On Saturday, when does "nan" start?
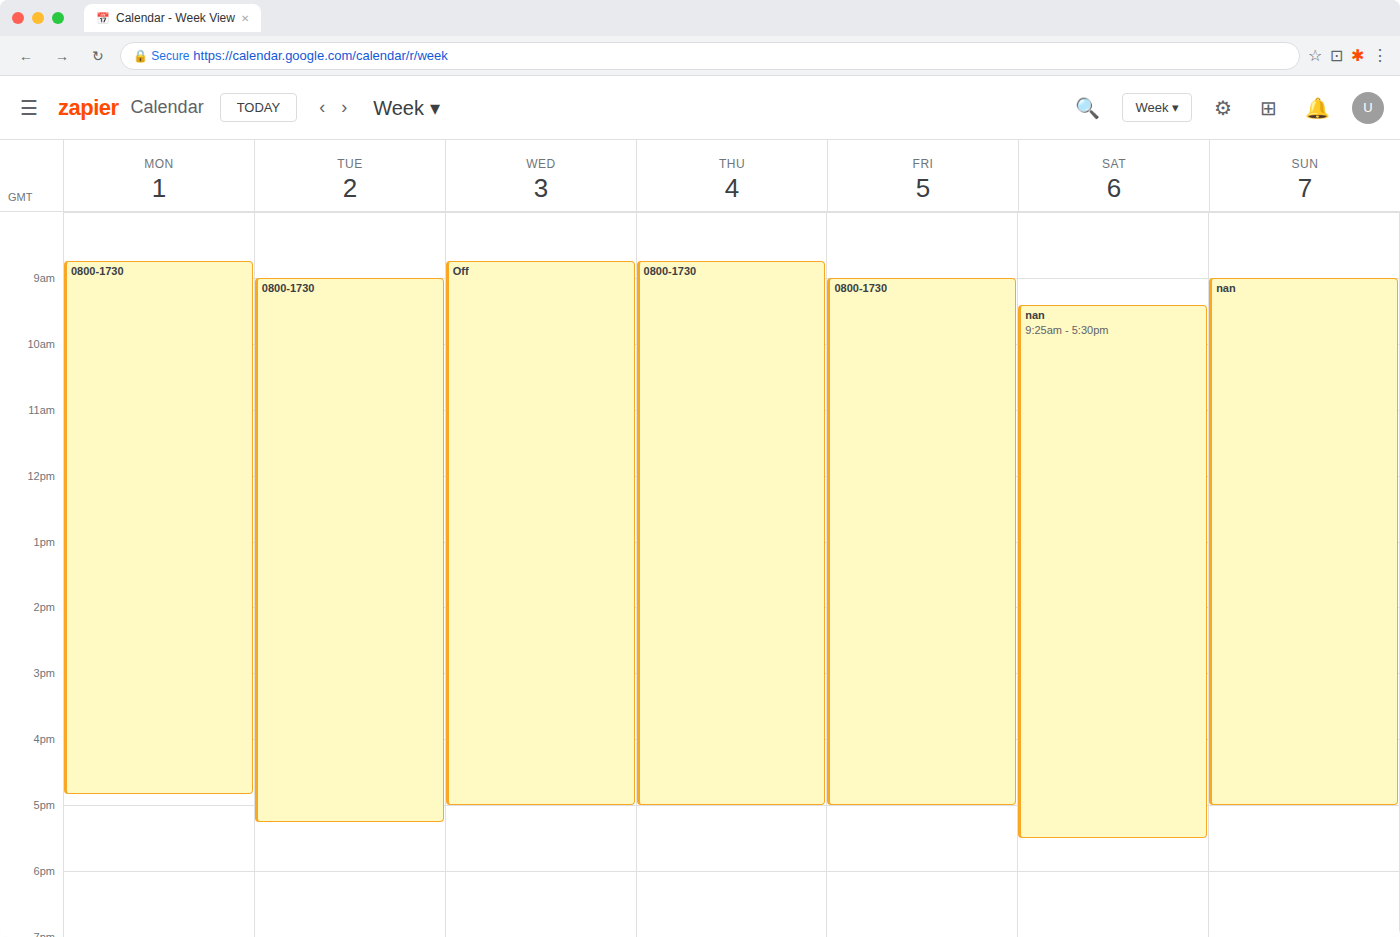
9:25 AM